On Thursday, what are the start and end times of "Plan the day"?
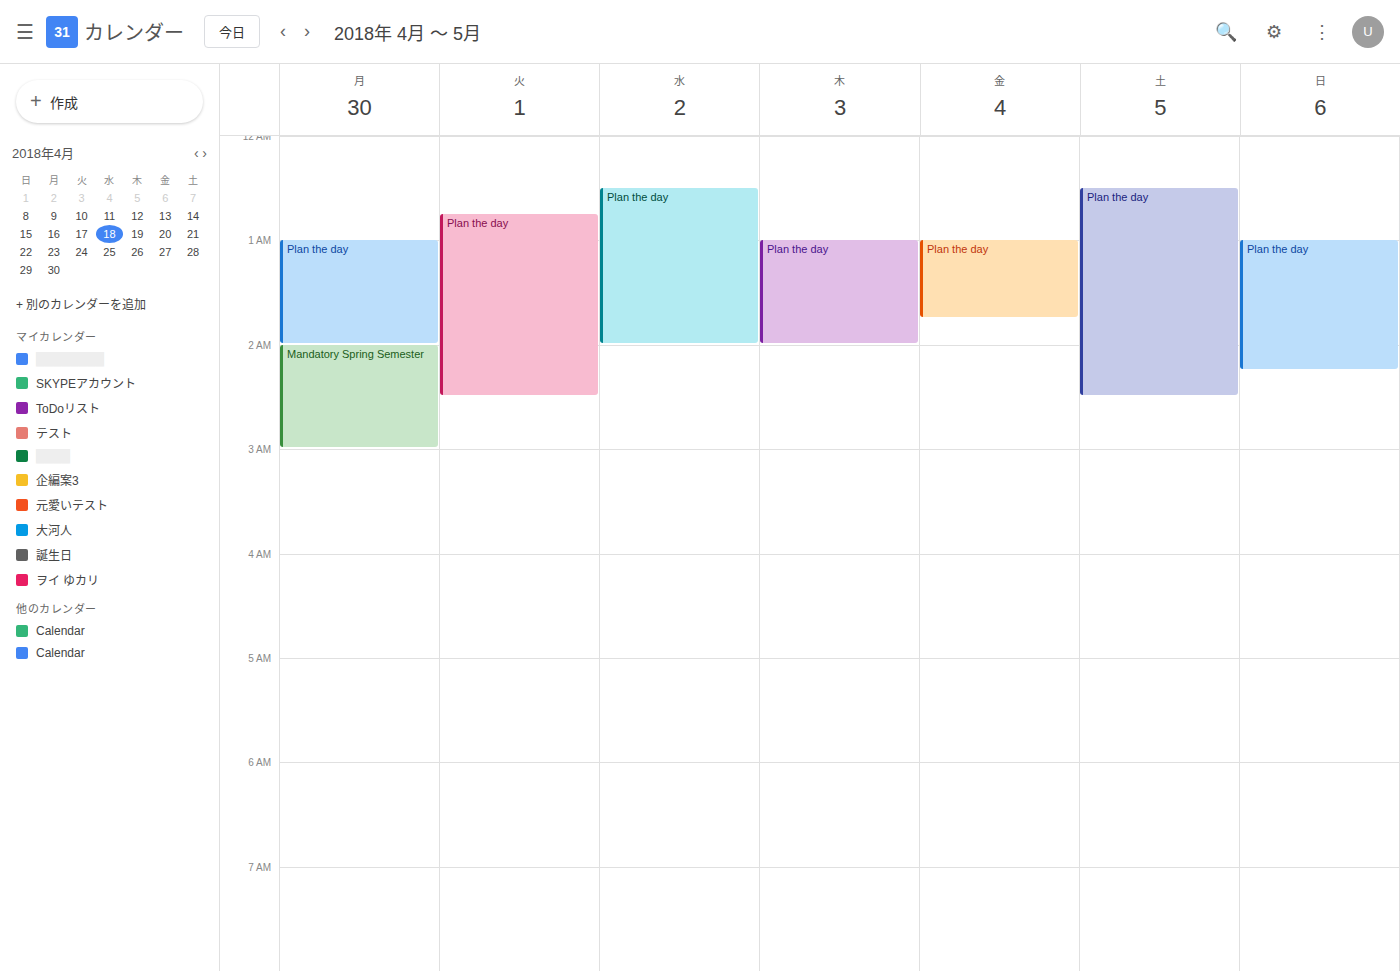
1:00 AM to 2:00 AM